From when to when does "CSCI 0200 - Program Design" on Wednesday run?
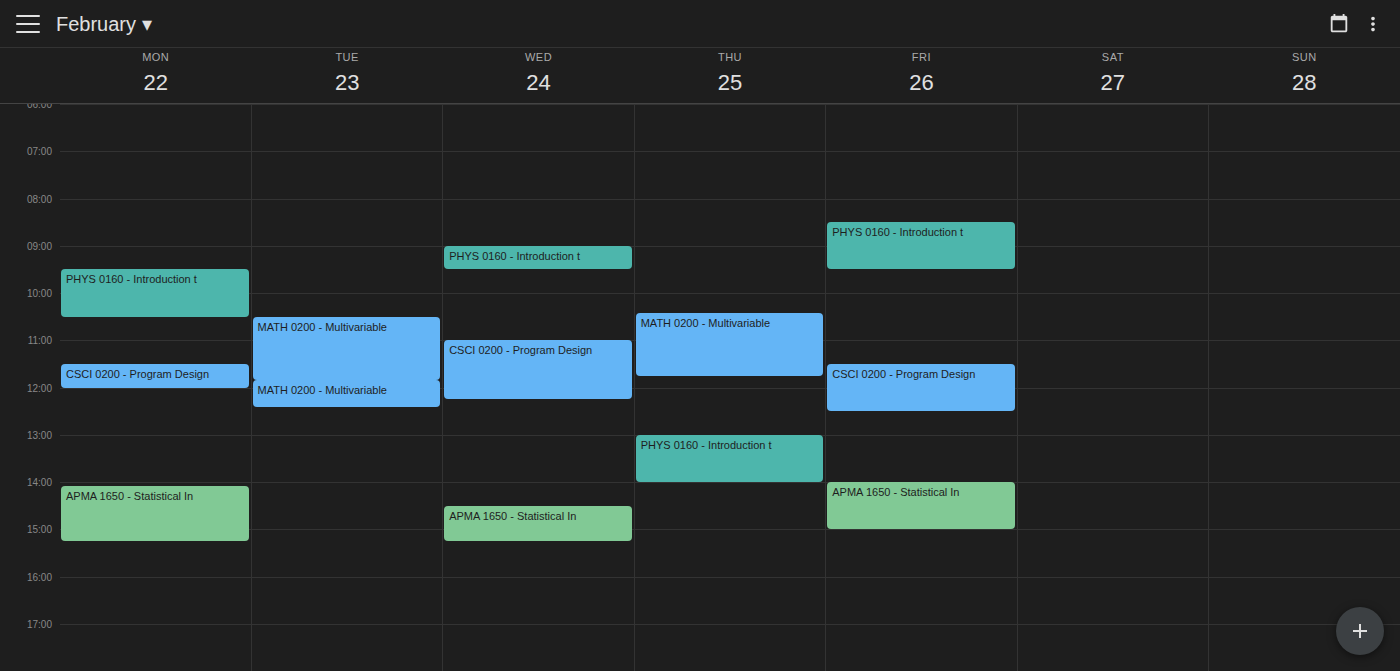
11:00 AM to 12:15 PM